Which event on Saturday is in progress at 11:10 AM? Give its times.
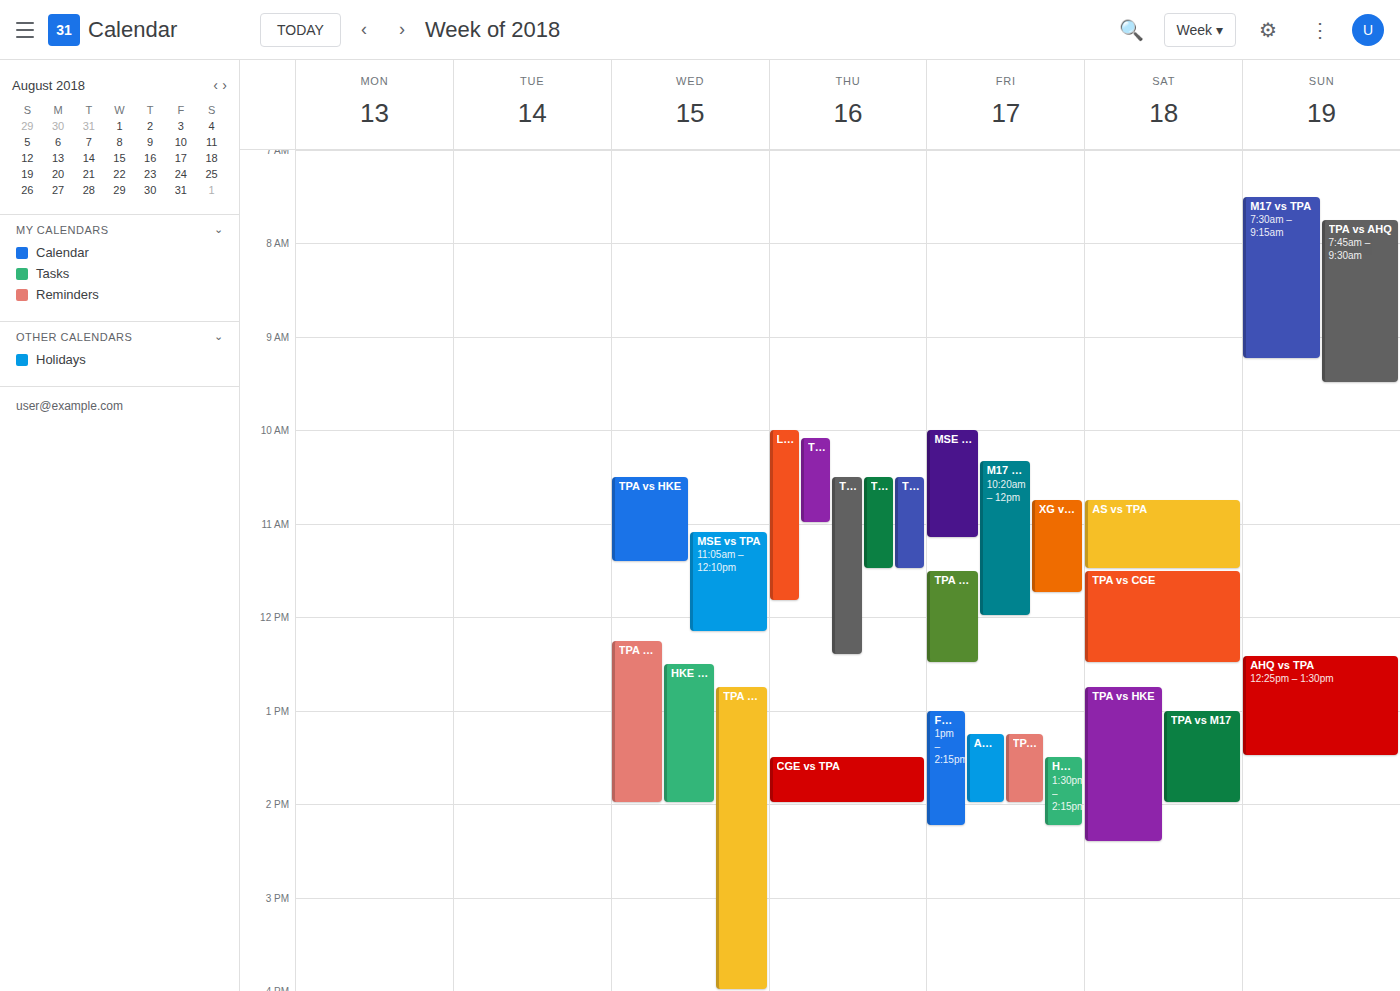
"AS vs TPA", 10:45 AM to 11:30 AM